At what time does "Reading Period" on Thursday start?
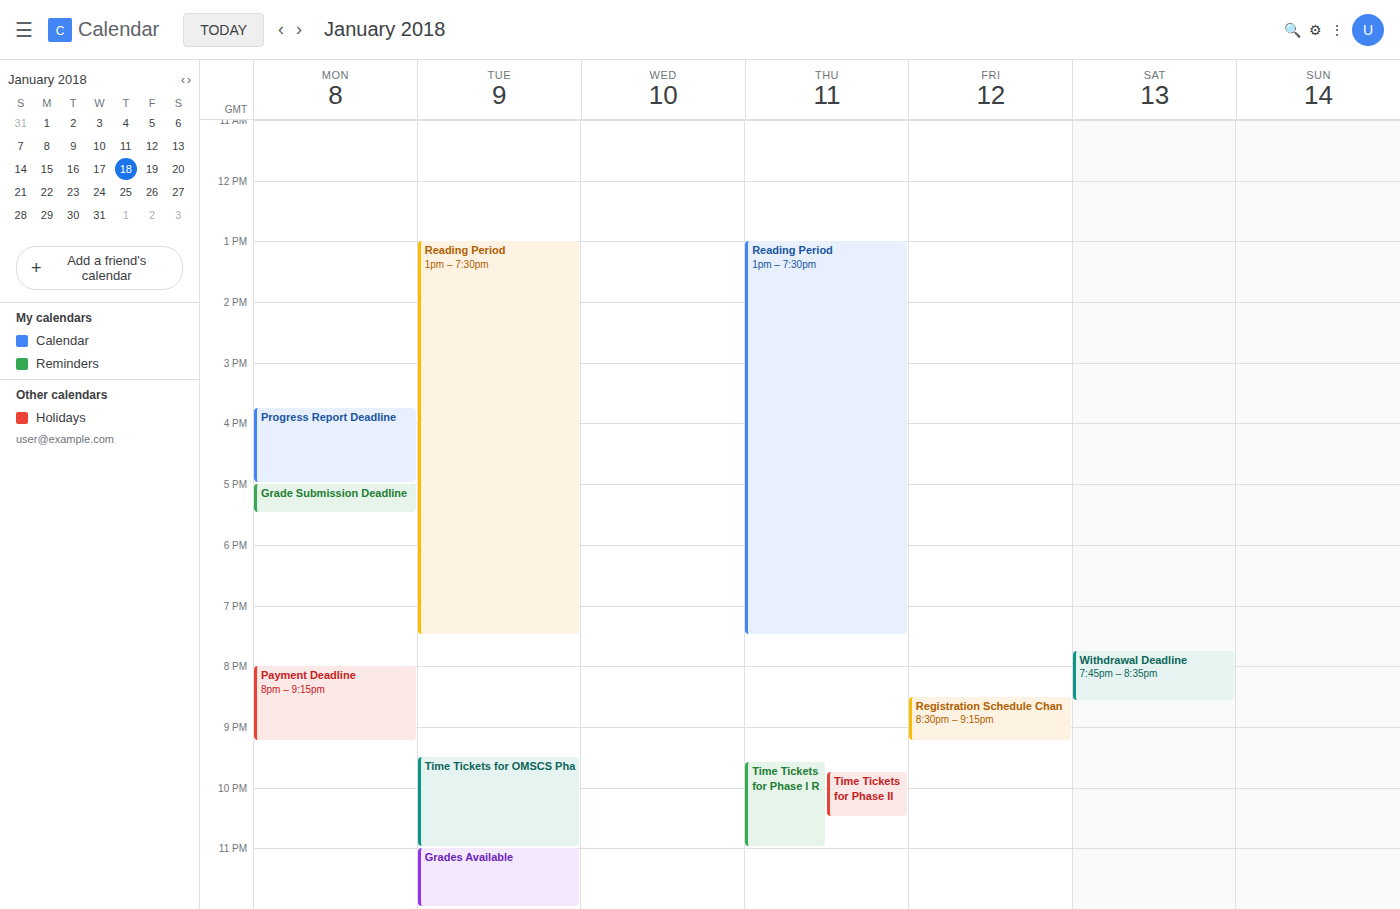
1:00 PM